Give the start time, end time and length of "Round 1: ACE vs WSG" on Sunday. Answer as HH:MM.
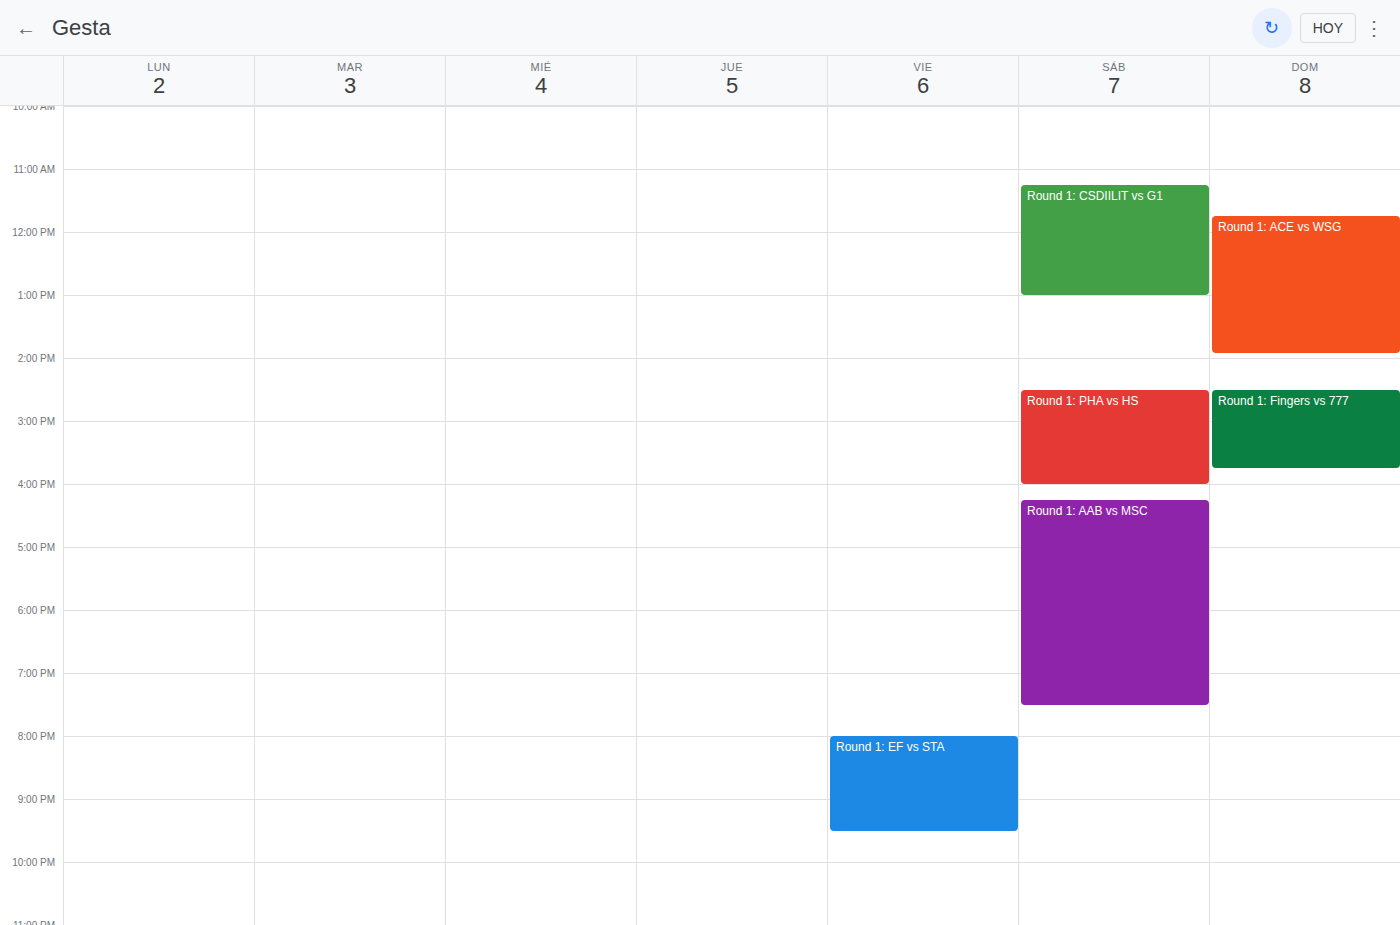
11:45 to 13:55, 2 hours 10 minutes